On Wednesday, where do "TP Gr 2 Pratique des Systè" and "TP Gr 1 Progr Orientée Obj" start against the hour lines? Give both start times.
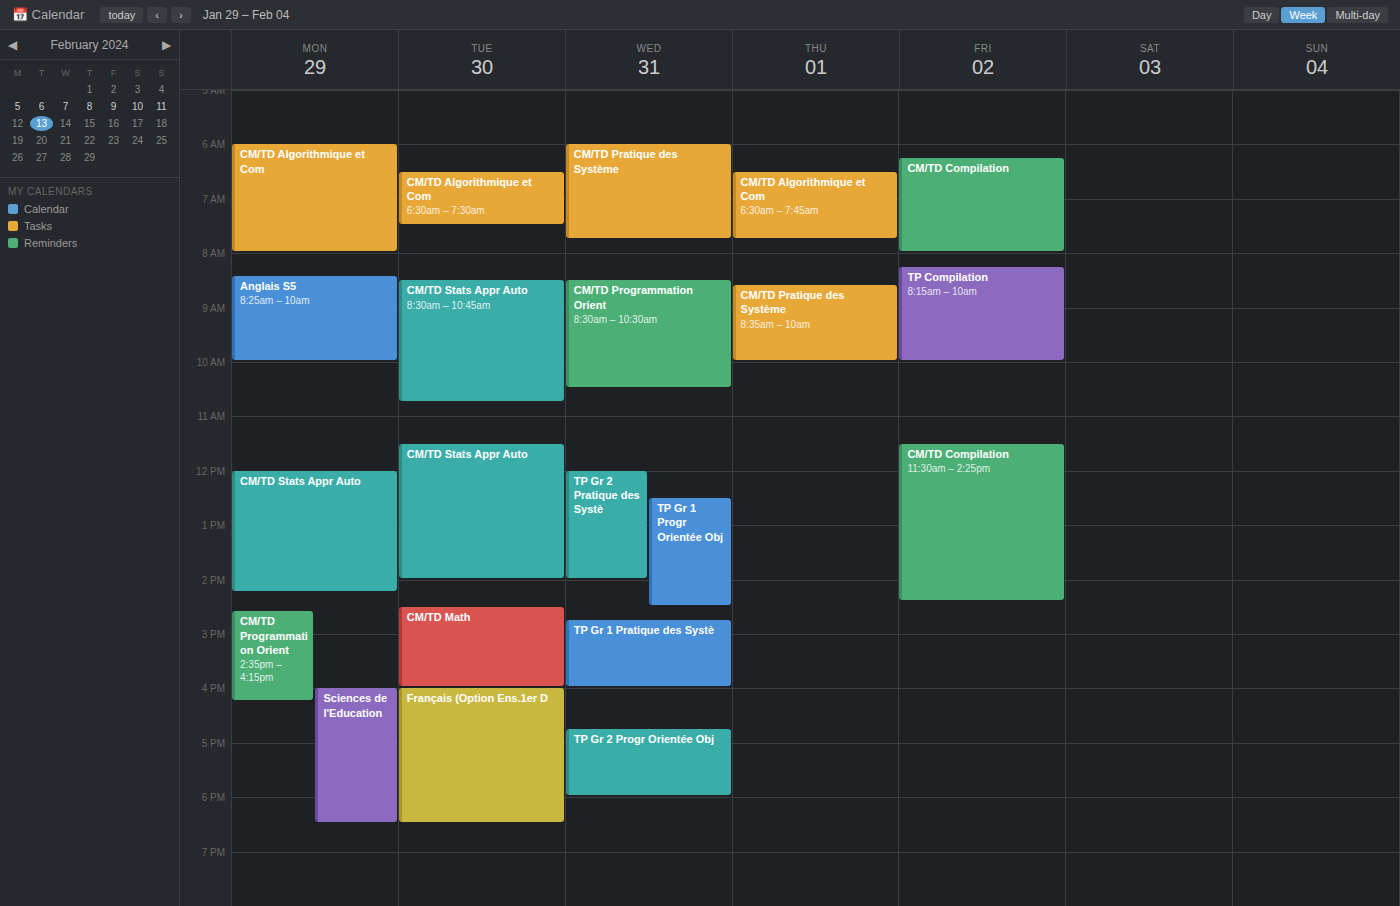
"TP Gr 2 Pratique des Systè": 12:00 PM, exactly on the 12 PM line. "TP Gr 1 Progr Orientée Obj": 12:30 PM, halfway between the 12 PM and 1 PM lines.